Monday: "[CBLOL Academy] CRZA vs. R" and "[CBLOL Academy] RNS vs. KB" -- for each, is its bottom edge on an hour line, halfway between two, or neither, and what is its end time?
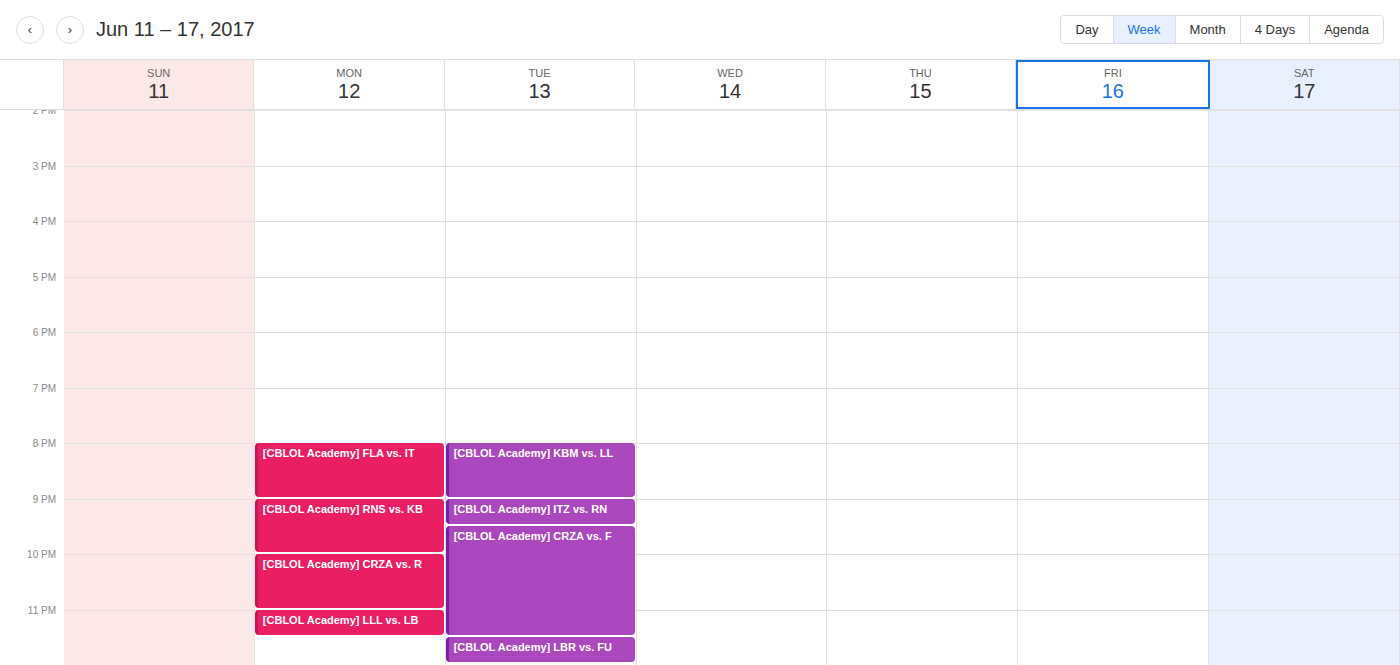
"[CBLOL Academy] CRZA vs. R": 11:00 PM, exactly on the 11 PM line. "[CBLOL Academy] RNS vs. KB": 10:00 PM, exactly on the 10 PM line.